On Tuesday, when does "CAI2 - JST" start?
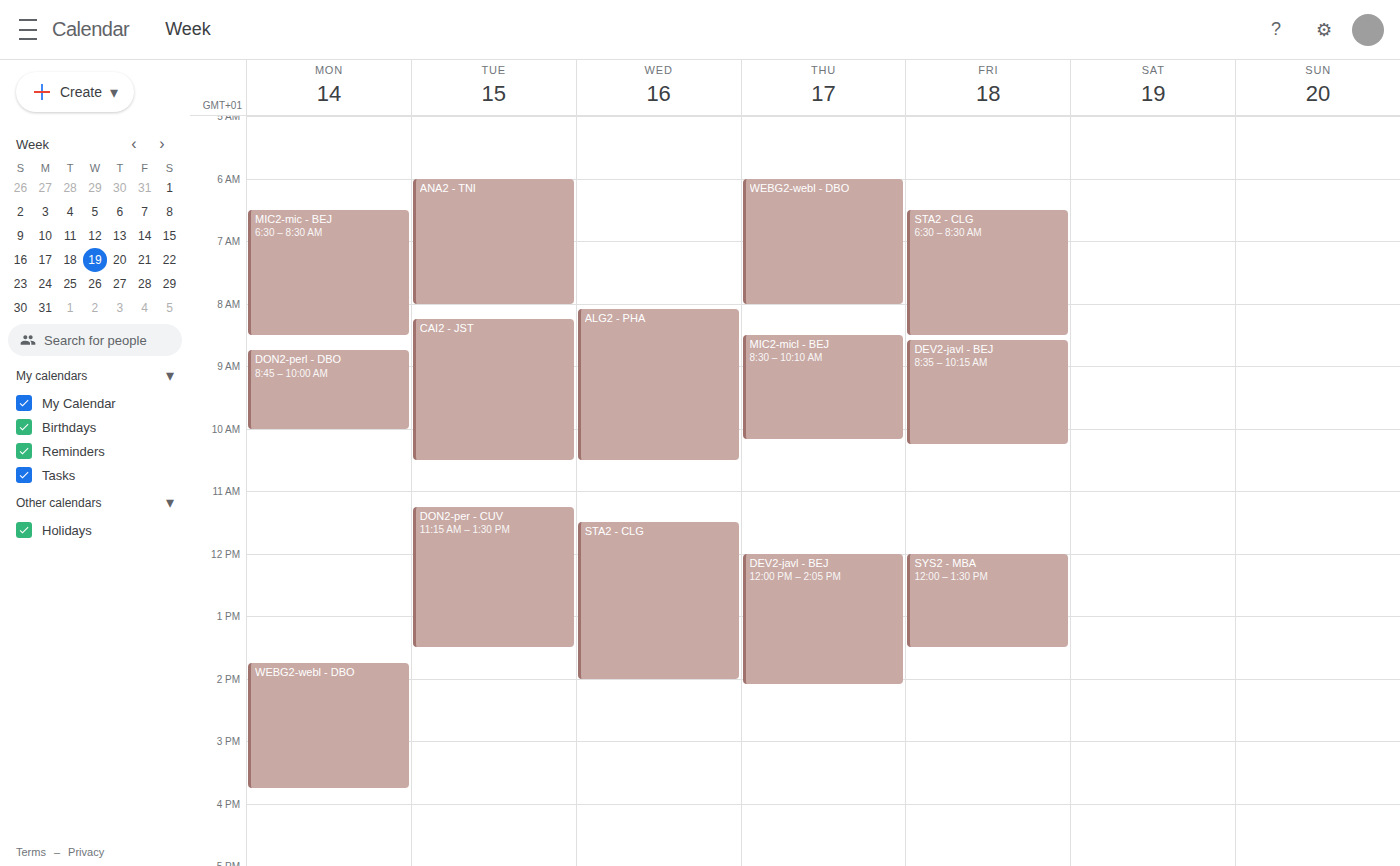
08:15